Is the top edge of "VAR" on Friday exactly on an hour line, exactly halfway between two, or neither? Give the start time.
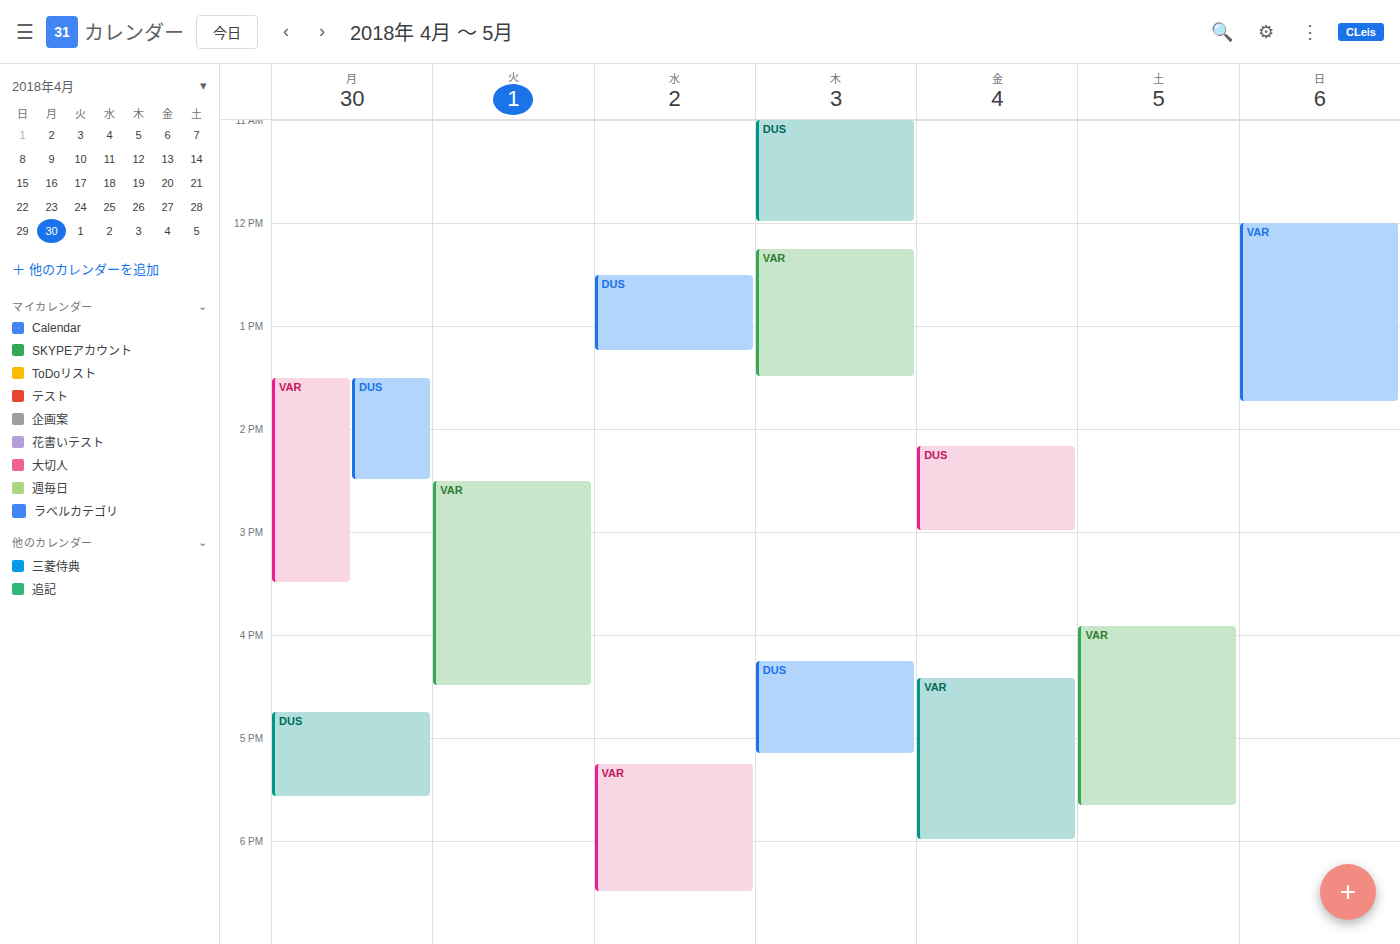
4:25 PM -- neither: 25 minutes below the 4 PM line and 35 minutes above the 5 PM line.